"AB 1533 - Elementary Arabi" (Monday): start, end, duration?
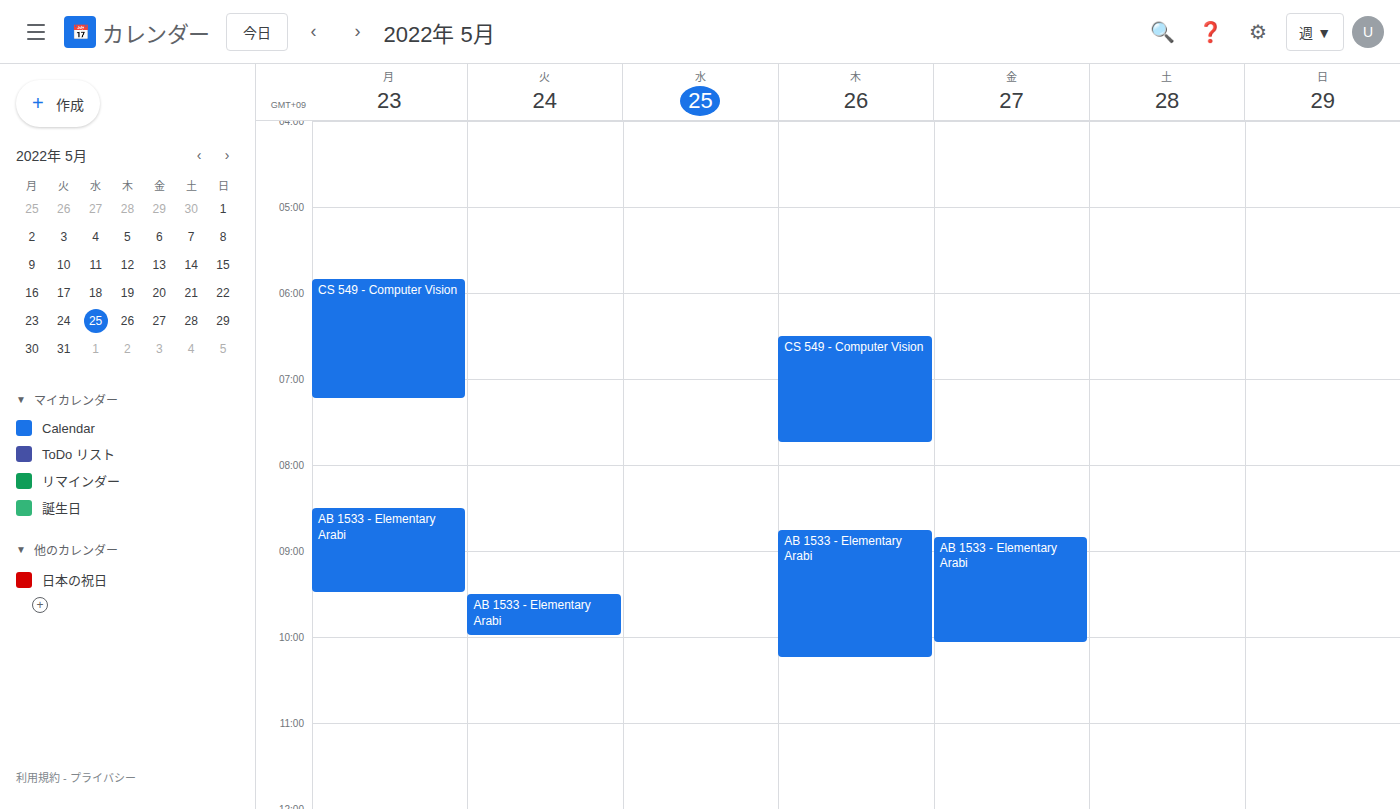
08:30 to 09:30, 1 hour